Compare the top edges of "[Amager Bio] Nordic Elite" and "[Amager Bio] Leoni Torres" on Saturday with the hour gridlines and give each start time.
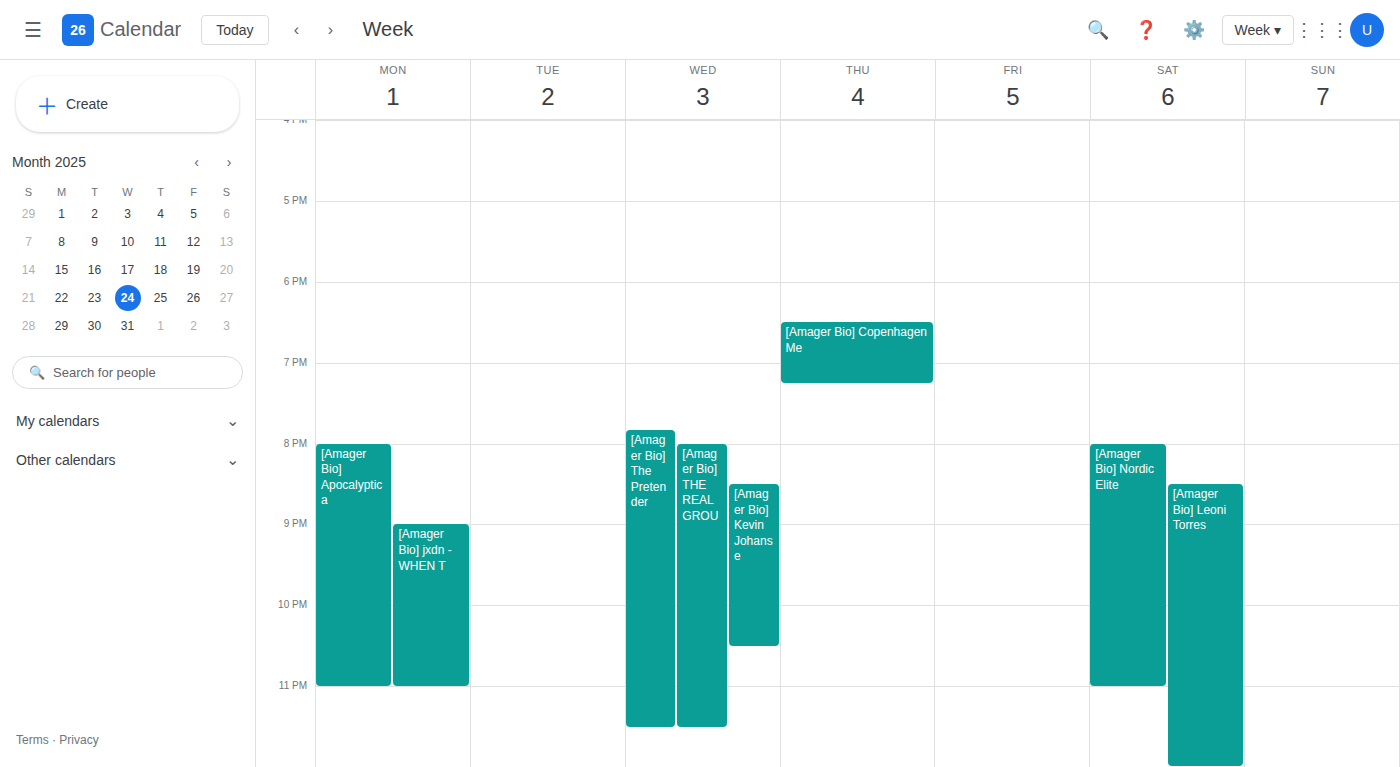
"[Amager Bio] Nordic Elite": 8:00 PM, exactly on the 8 PM line. "[Amager Bio] Leoni Torres": 8:30 PM, halfway between the 8 PM and 9 PM lines.